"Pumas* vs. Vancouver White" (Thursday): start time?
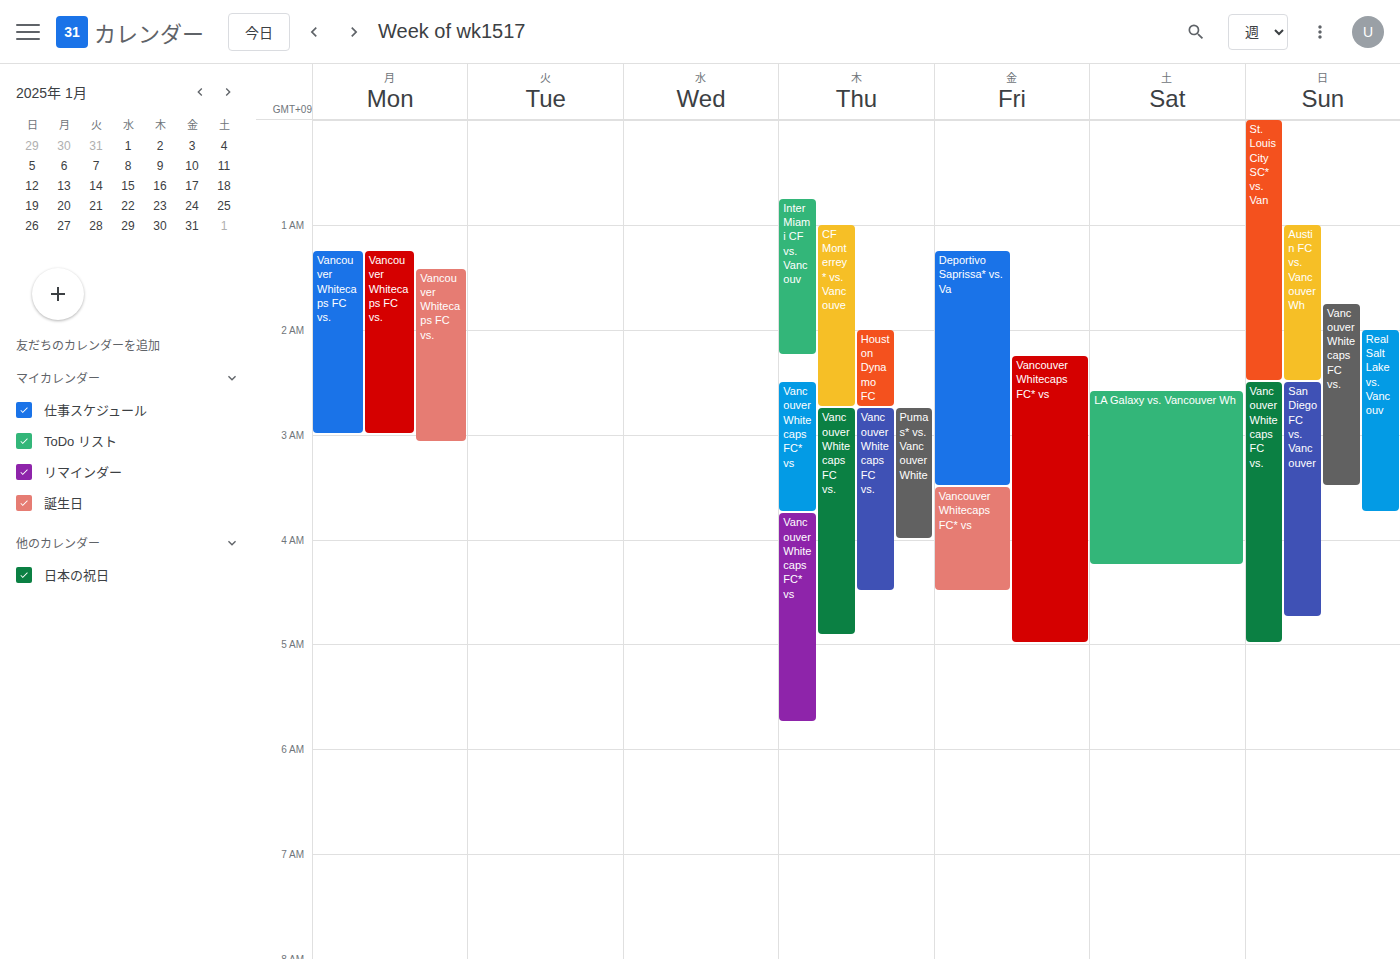
2:45 AM